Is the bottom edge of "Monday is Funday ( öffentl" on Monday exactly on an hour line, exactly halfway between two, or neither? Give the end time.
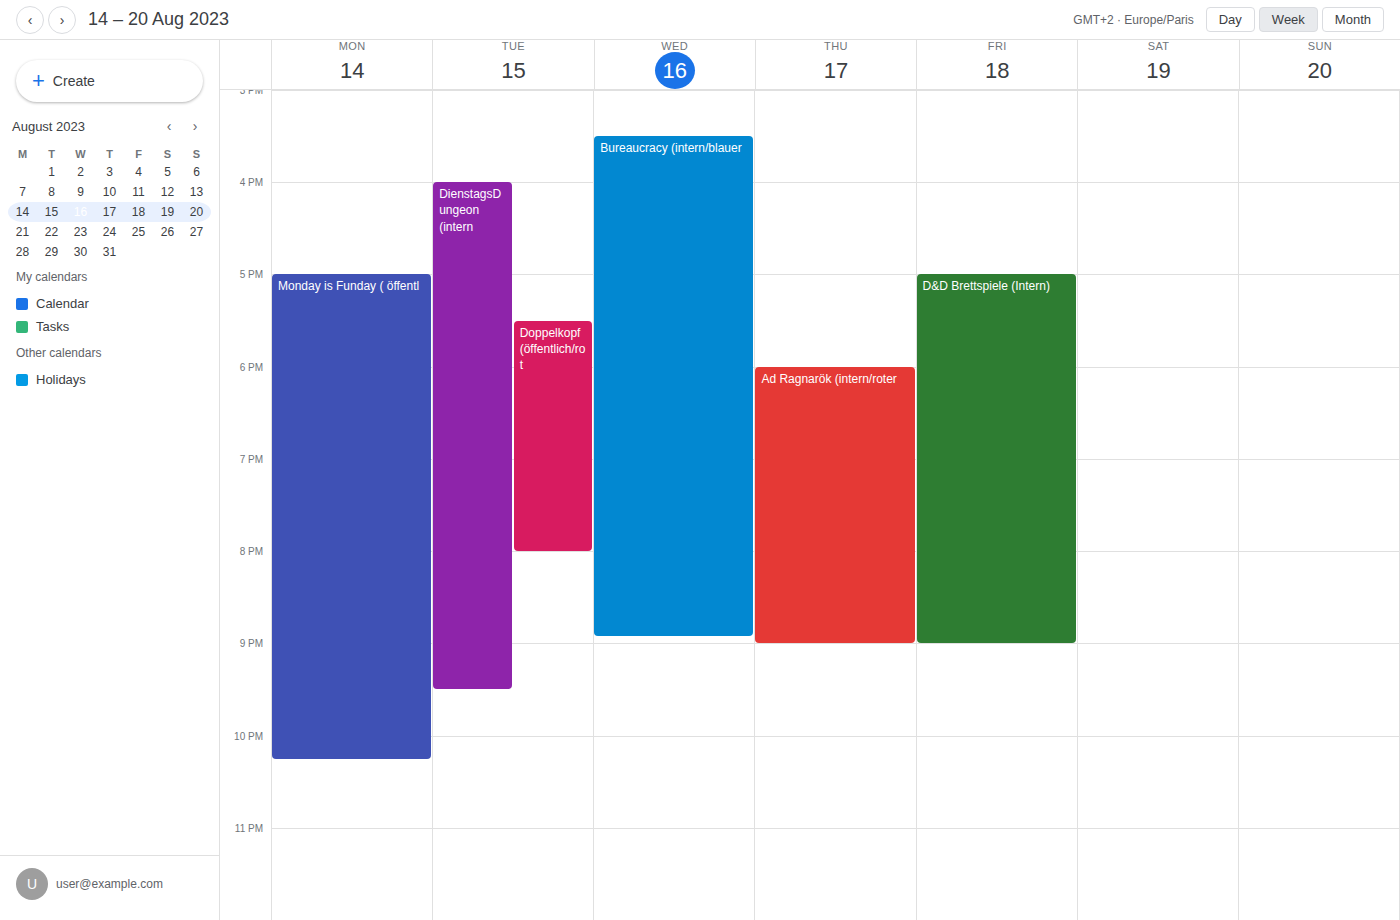
10:15 PM -- neither: a quarter of the way from the 10 PM line to the 11 PM line.